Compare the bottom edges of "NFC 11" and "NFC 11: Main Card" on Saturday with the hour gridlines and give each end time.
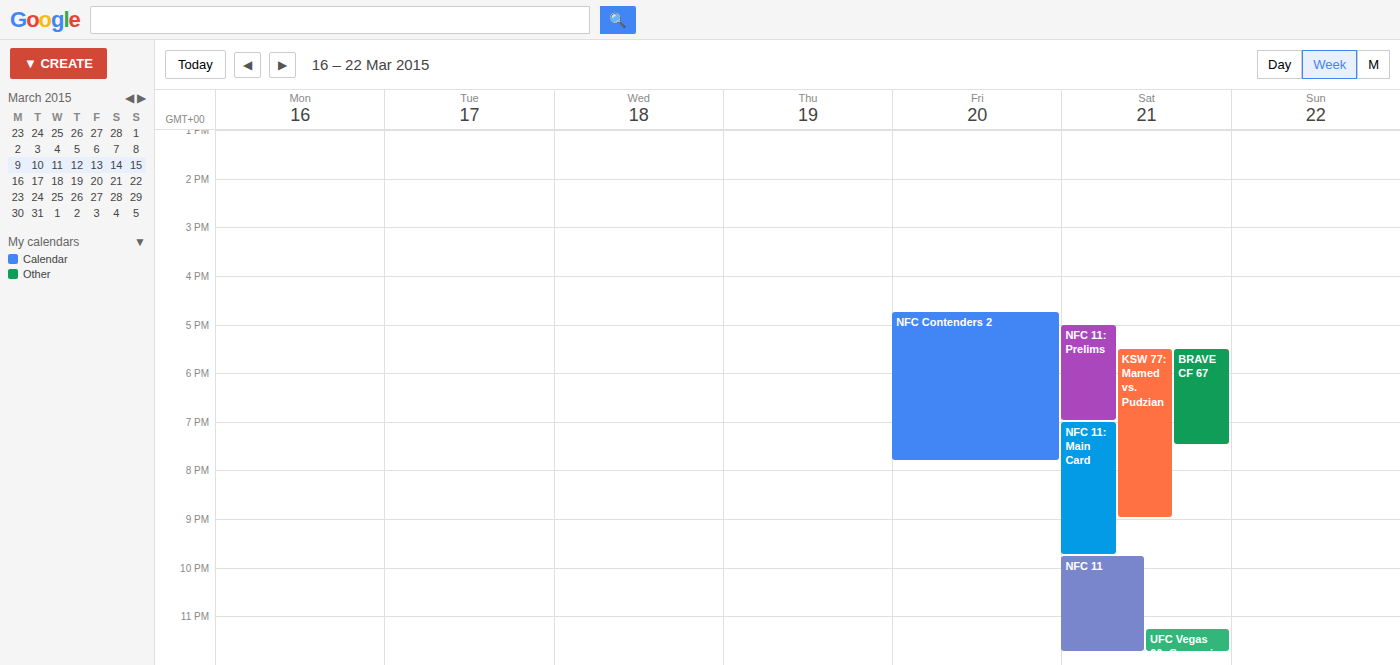
"NFC 11": 11:45 PM, neither: three quarters of the way from the 11 PM line to the 12 AM line. "NFC 11: Main Card": 9:45 PM, neither: three quarters of the way from the 9 PM line to the 10 PM line.